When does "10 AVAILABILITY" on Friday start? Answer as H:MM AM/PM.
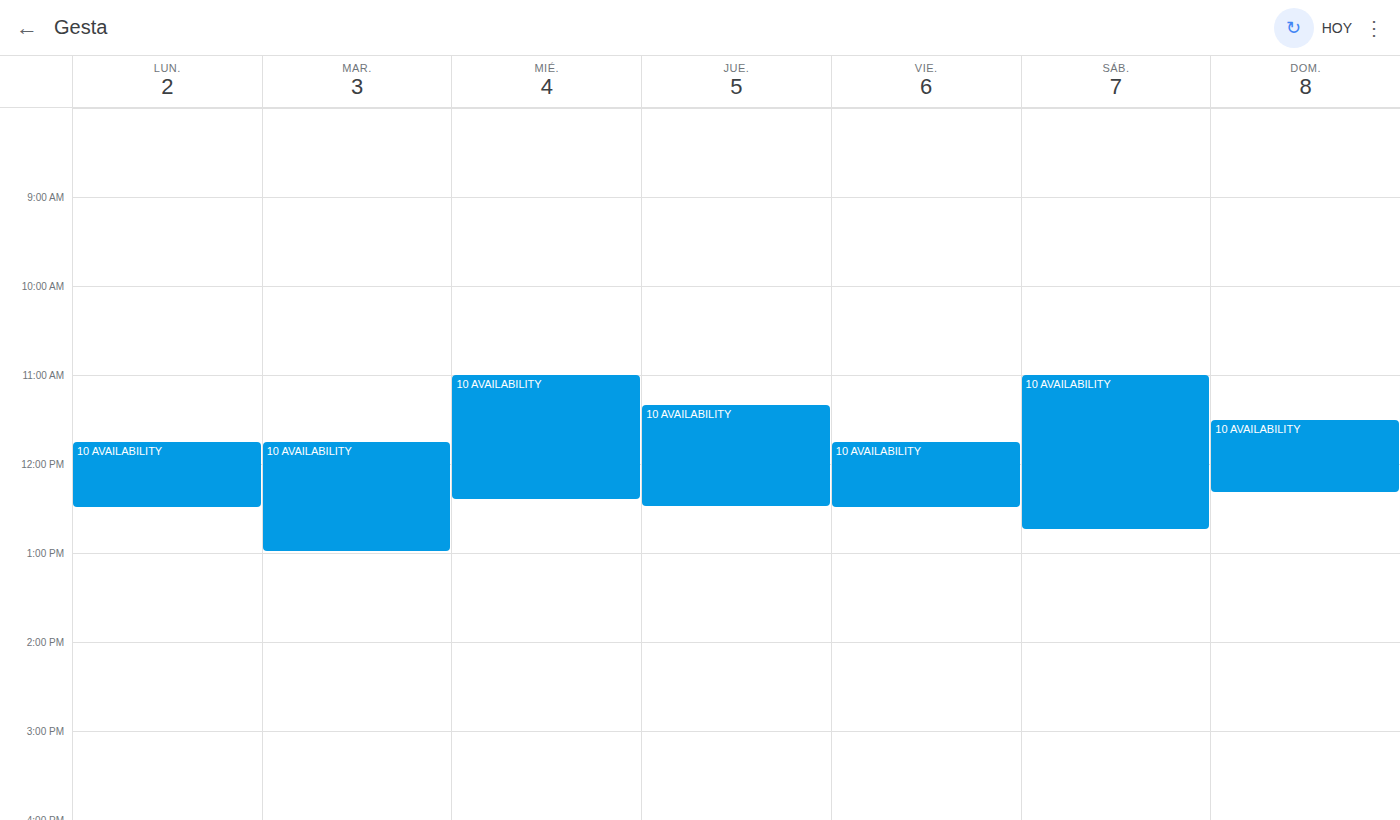
11:45 AM